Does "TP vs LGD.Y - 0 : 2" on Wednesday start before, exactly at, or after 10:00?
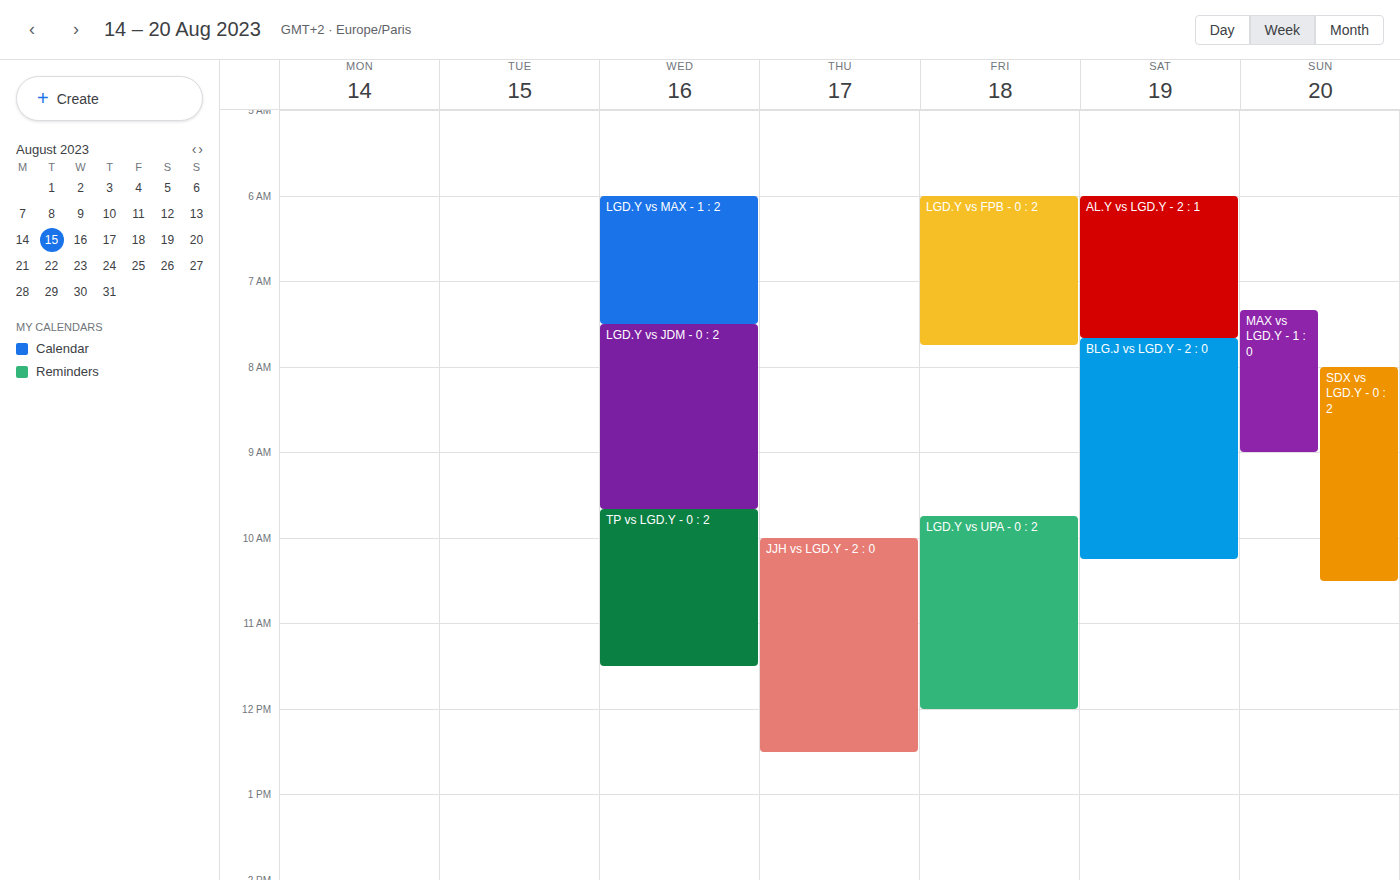
09:40 -- before 10:00, 20 minutes above the 10:00 line.